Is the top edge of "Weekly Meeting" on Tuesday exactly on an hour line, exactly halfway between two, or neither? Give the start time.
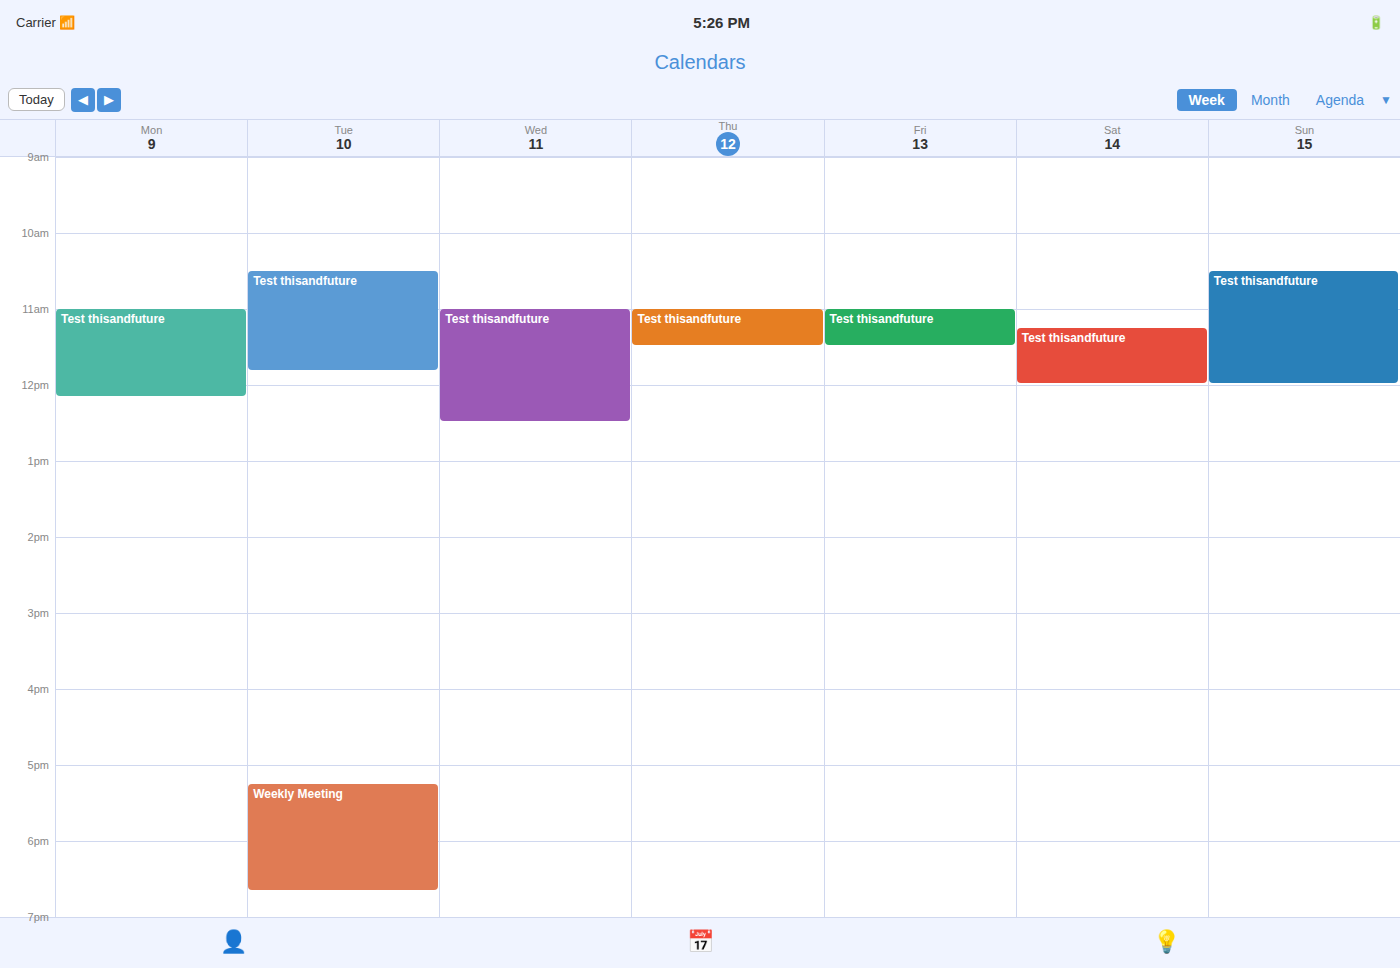
5:15 PM -- neither: a quarter of the way from the 5 PM line to the 6 PM line.